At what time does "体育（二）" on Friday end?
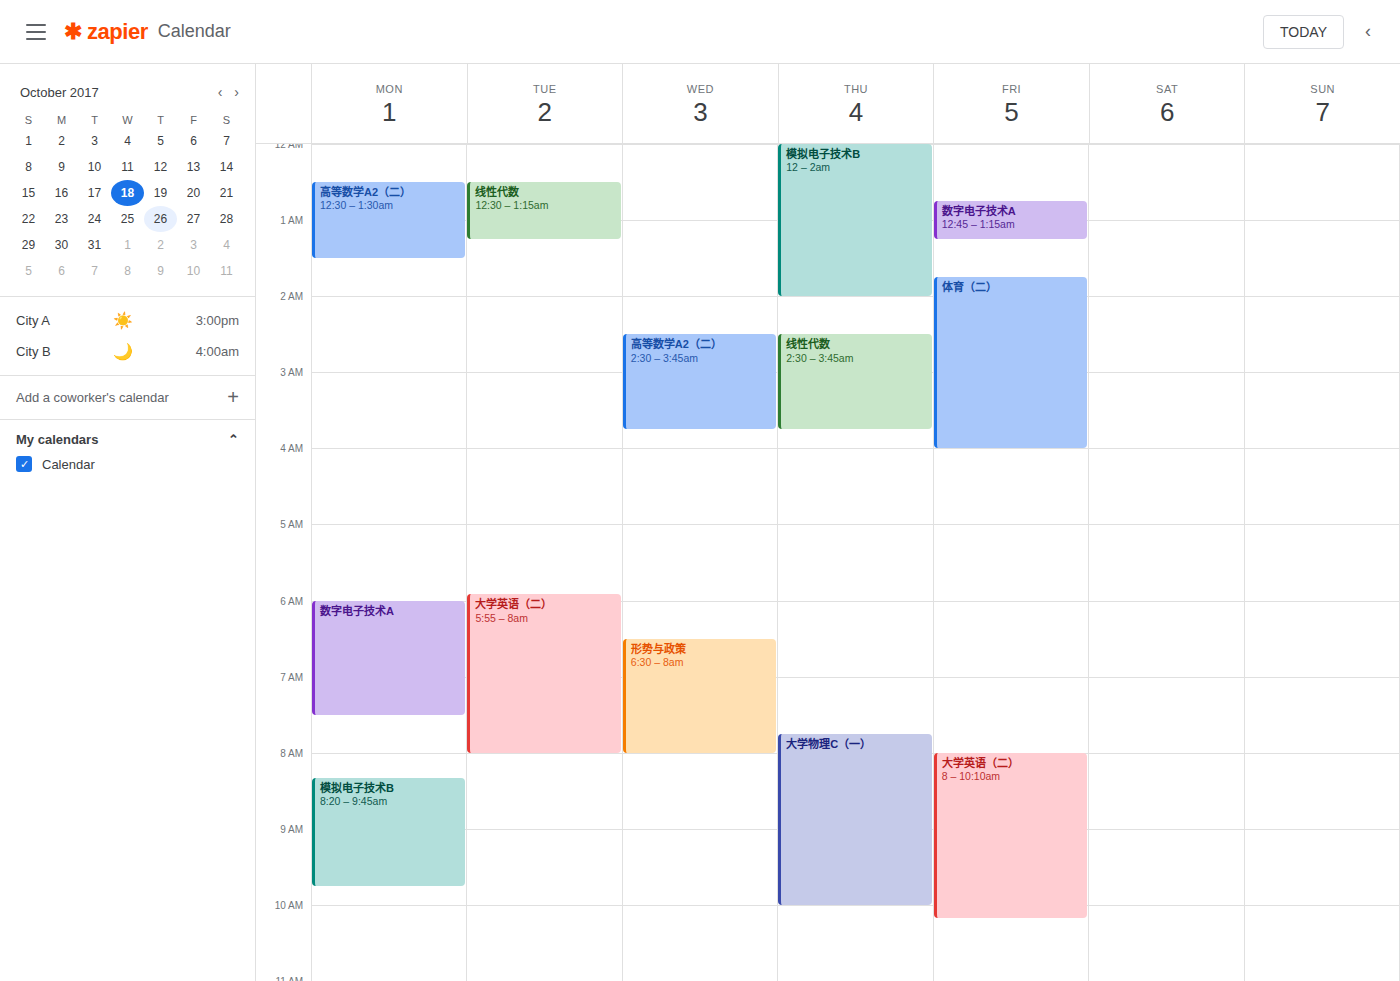
4:00 AM